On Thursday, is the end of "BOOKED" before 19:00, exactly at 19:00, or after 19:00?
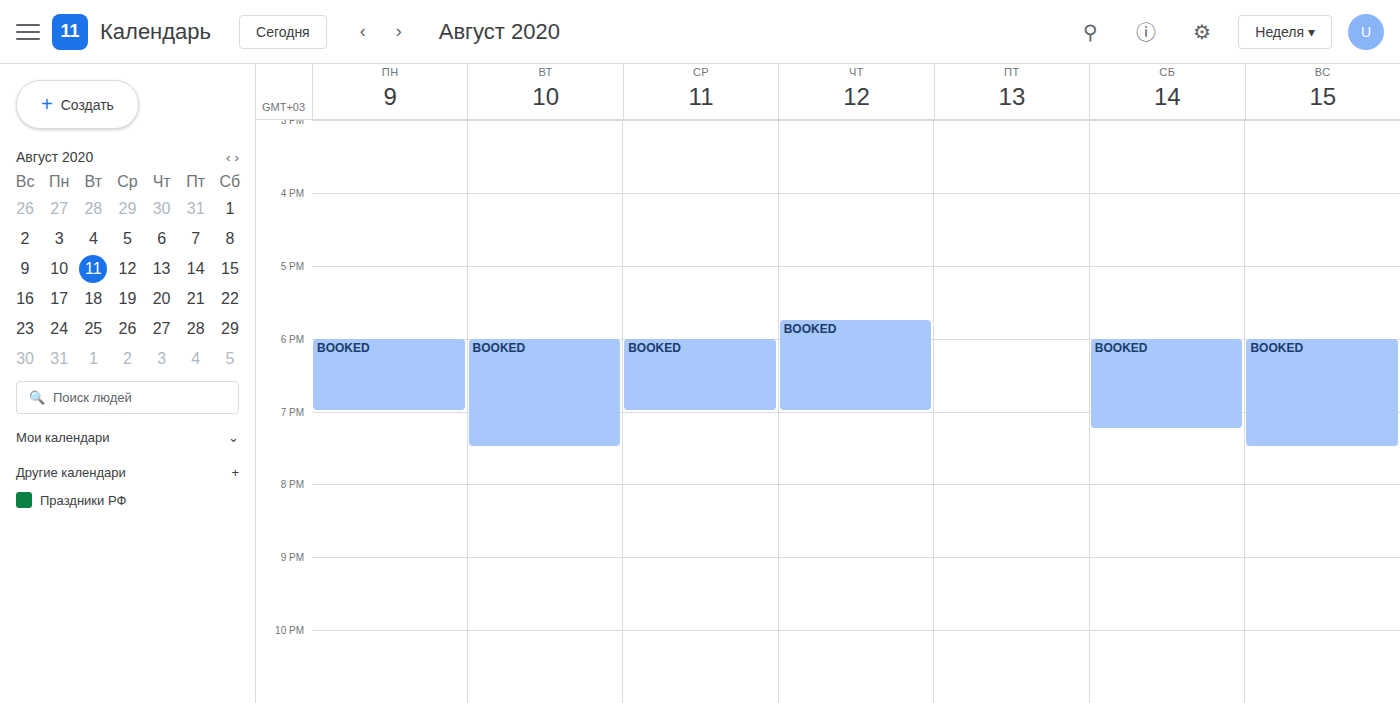
19:00 -- exactly at 19:00, on the 19:00 line.